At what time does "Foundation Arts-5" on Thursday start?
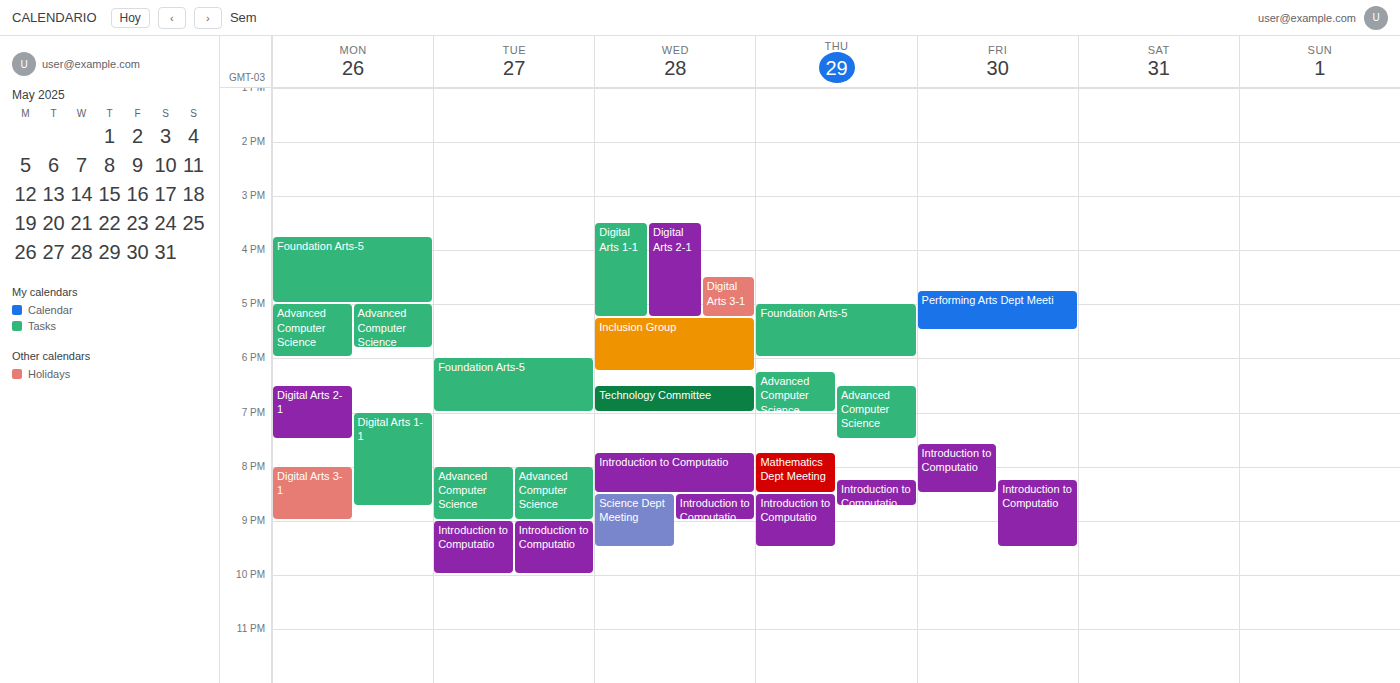
5:00 PM